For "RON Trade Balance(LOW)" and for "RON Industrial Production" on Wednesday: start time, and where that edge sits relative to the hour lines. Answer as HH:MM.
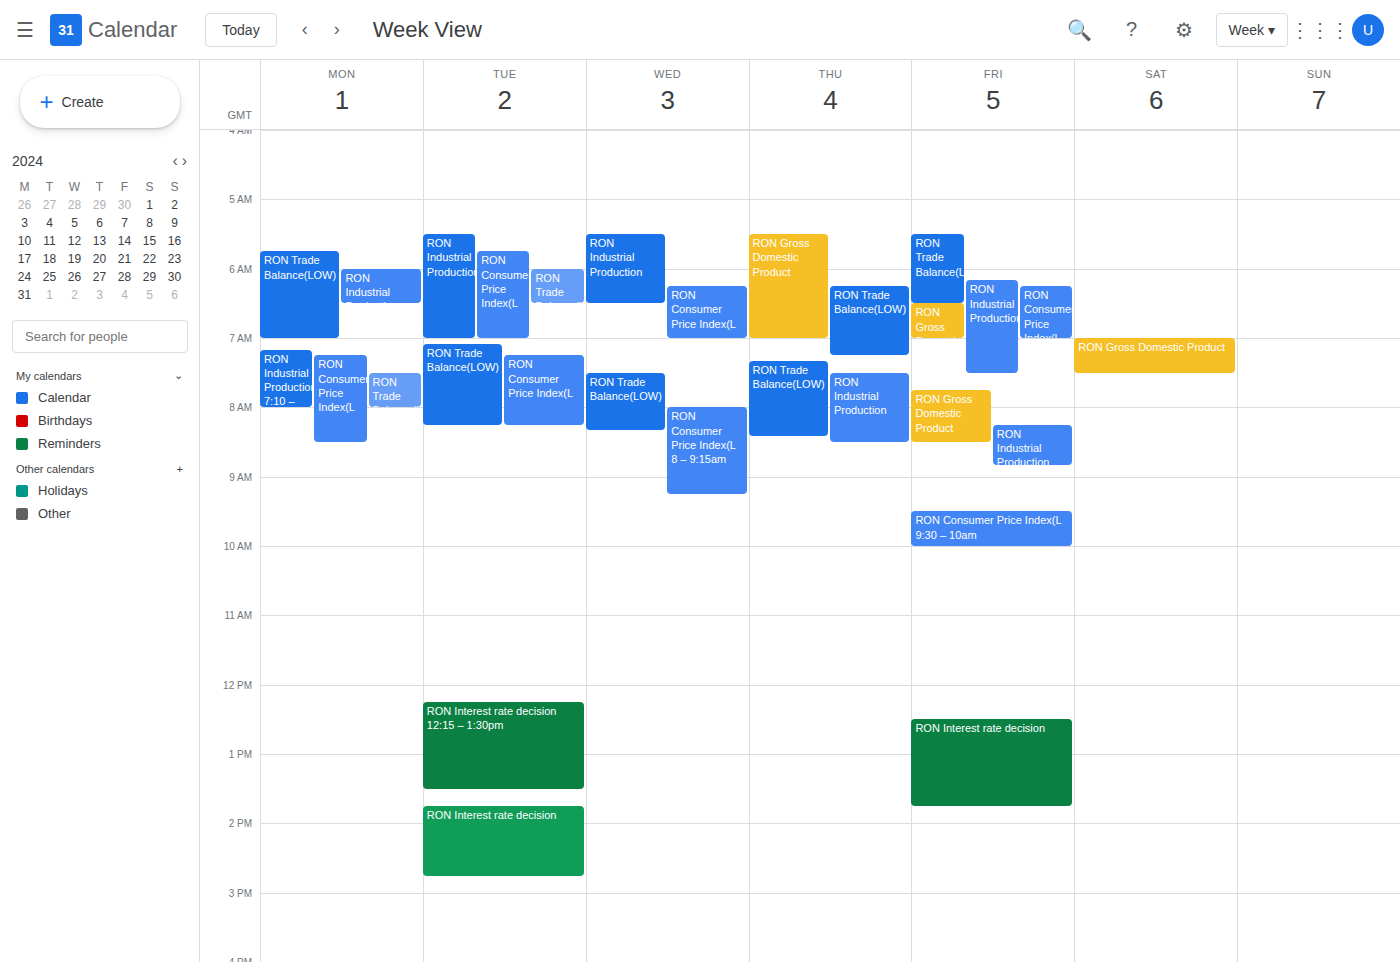
"RON Trade Balance(LOW)": 07:30, halfway between the 07:00 and 08:00 lines. "RON Industrial Production": 05:30, halfway between the 05:00 and 06:00 lines.